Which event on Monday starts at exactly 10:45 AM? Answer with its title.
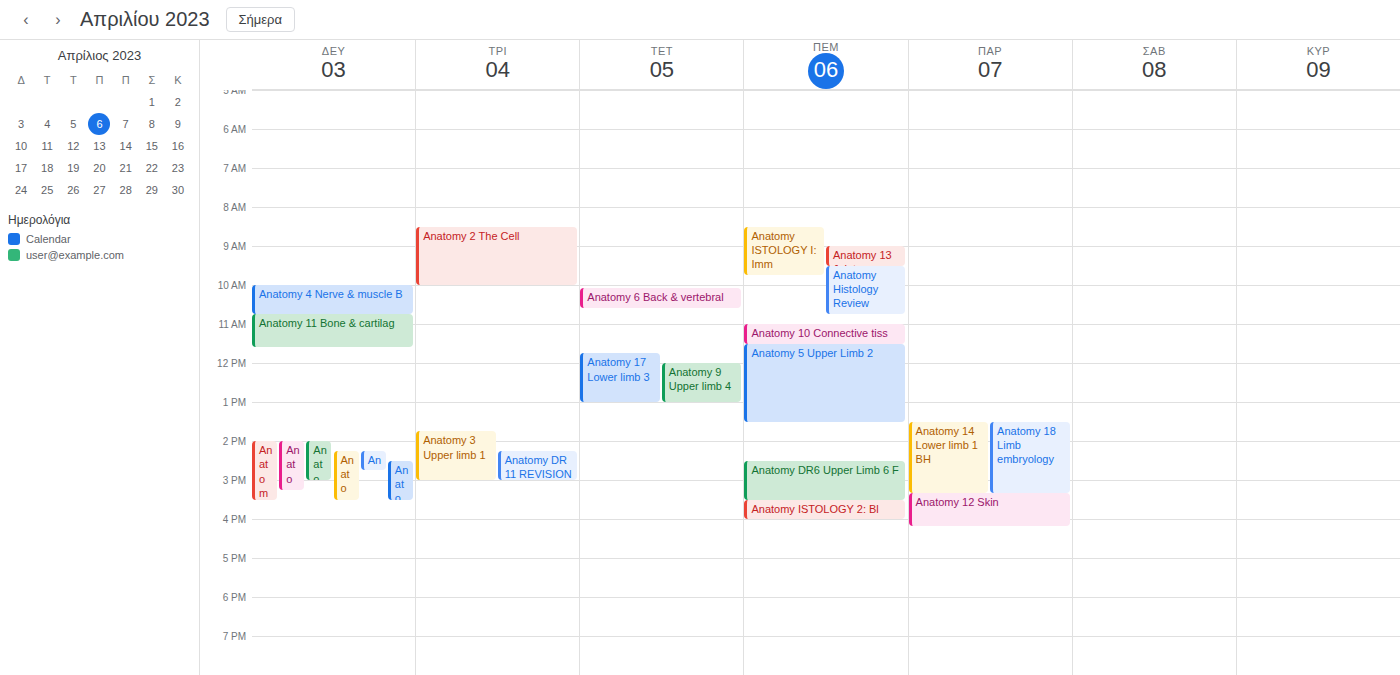
"Anatomy 11 Bone & cartilag"